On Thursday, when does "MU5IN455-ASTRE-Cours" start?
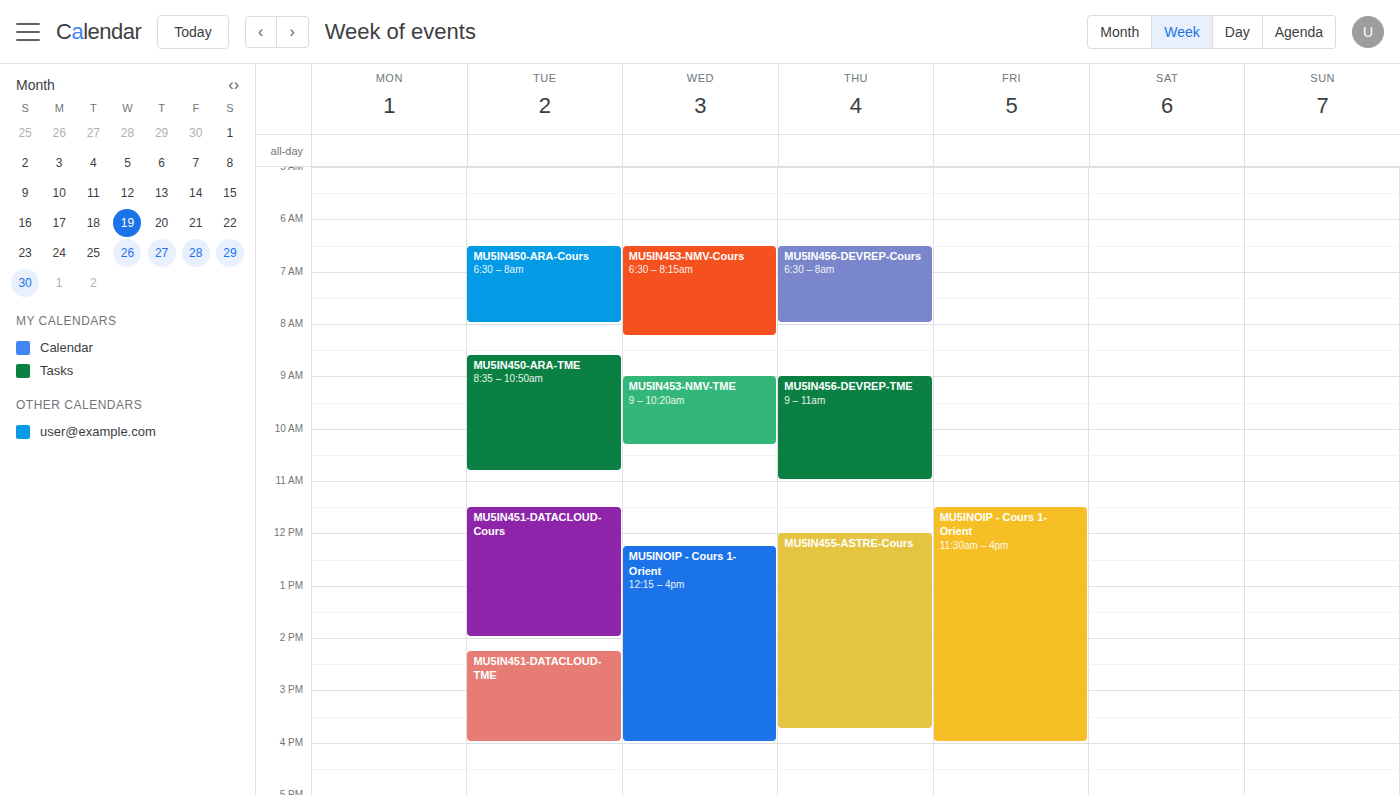
12:00 PM